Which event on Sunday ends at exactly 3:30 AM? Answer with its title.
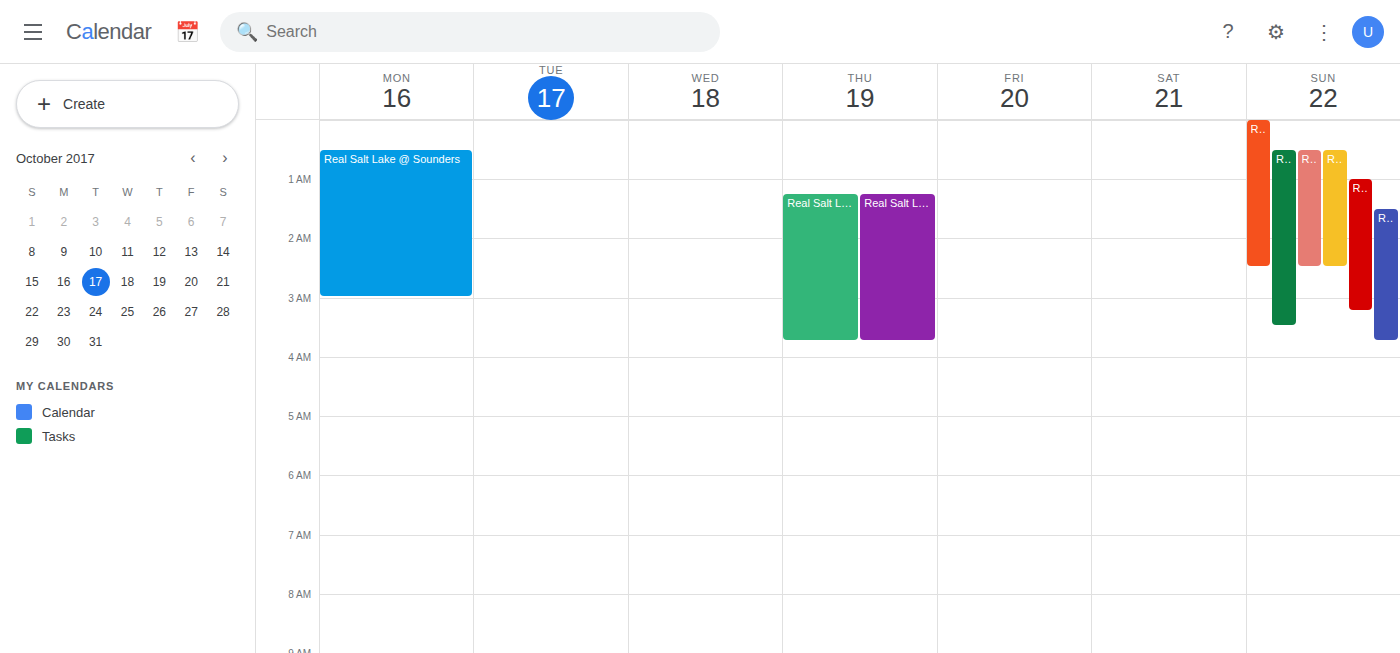
"Real Salt Lake vs Sounders"